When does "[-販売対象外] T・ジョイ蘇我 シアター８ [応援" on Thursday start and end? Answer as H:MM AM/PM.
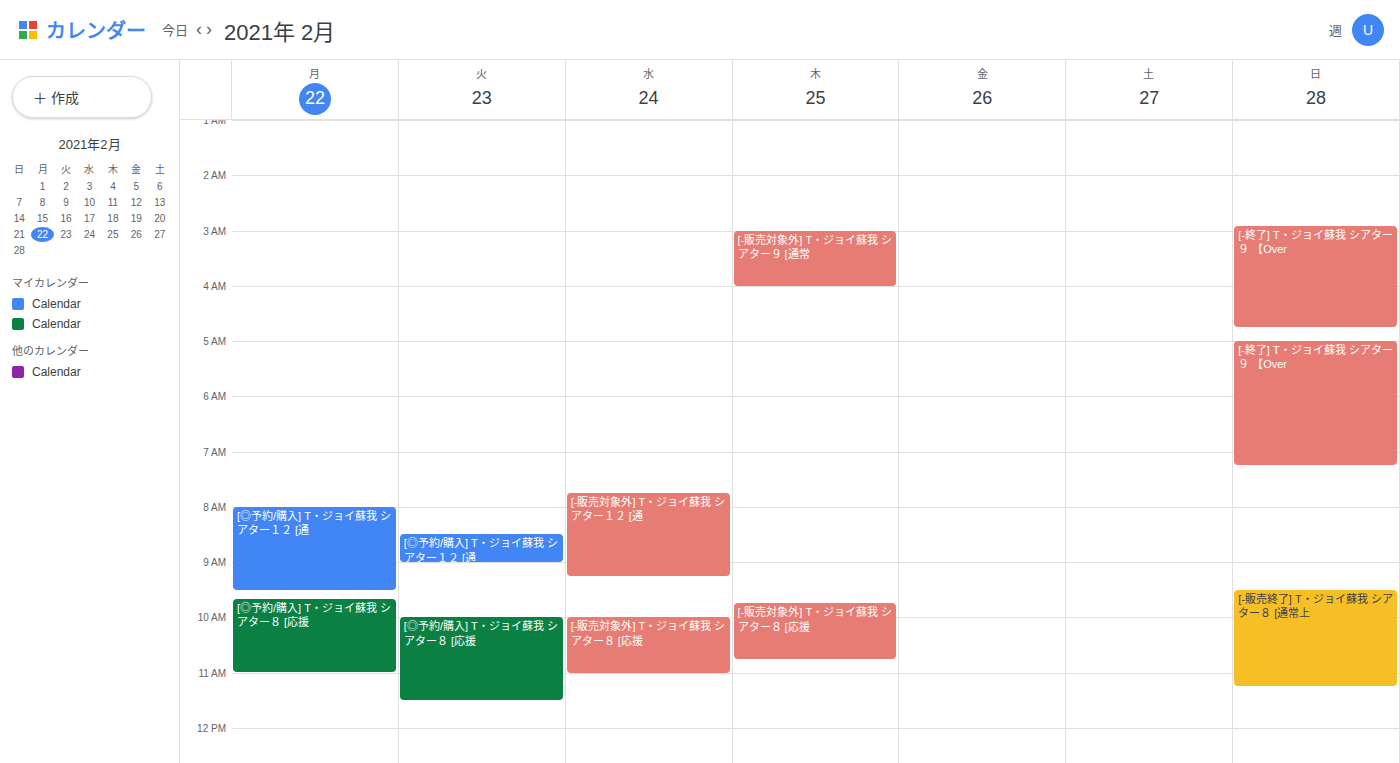
9:45 AM to 10:45 AM